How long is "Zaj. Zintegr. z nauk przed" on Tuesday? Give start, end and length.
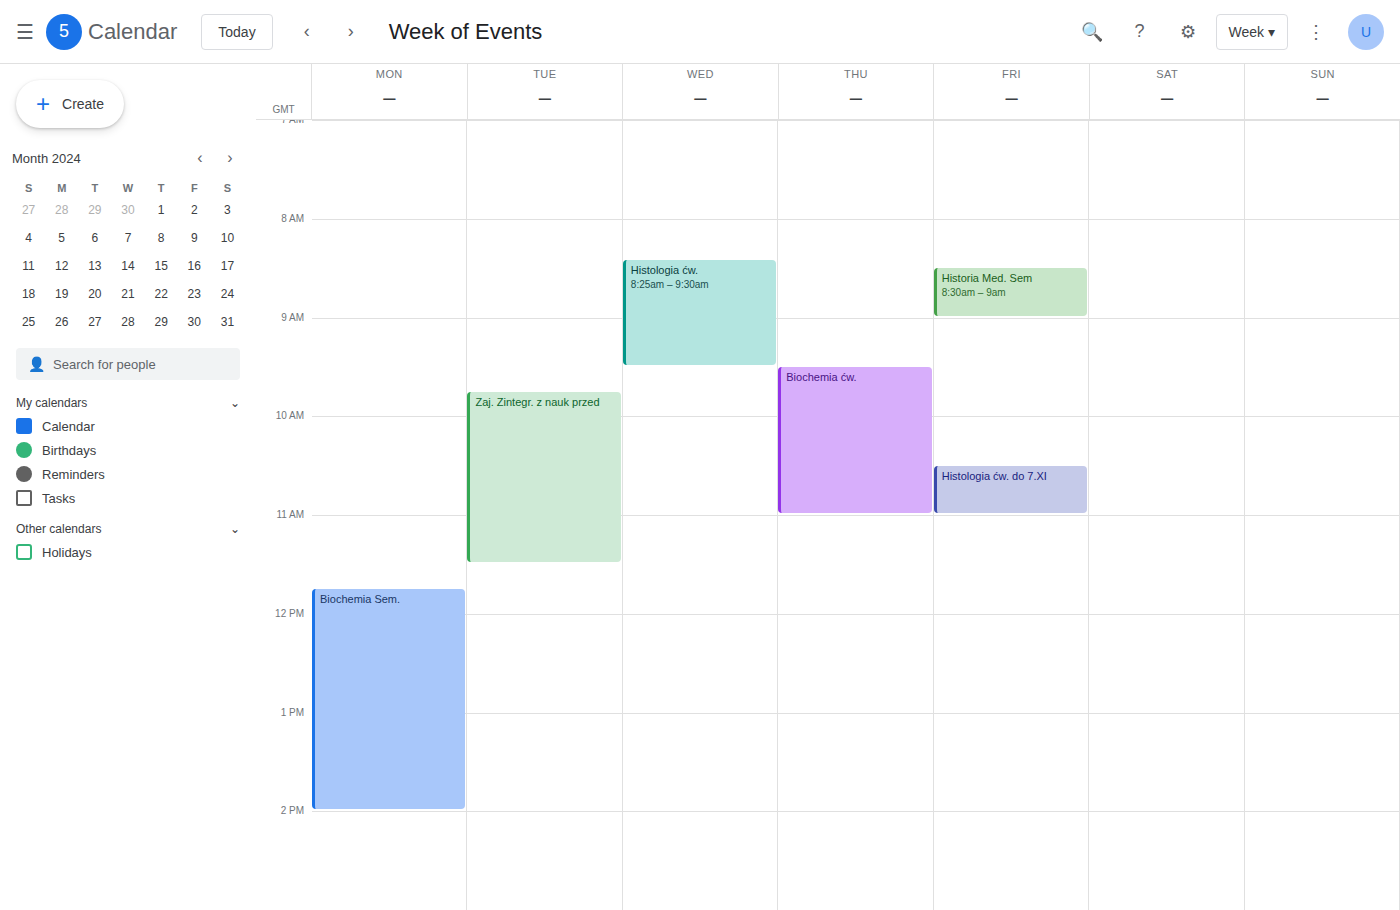
09:45 to 11:30, 1 hour 45 minutes